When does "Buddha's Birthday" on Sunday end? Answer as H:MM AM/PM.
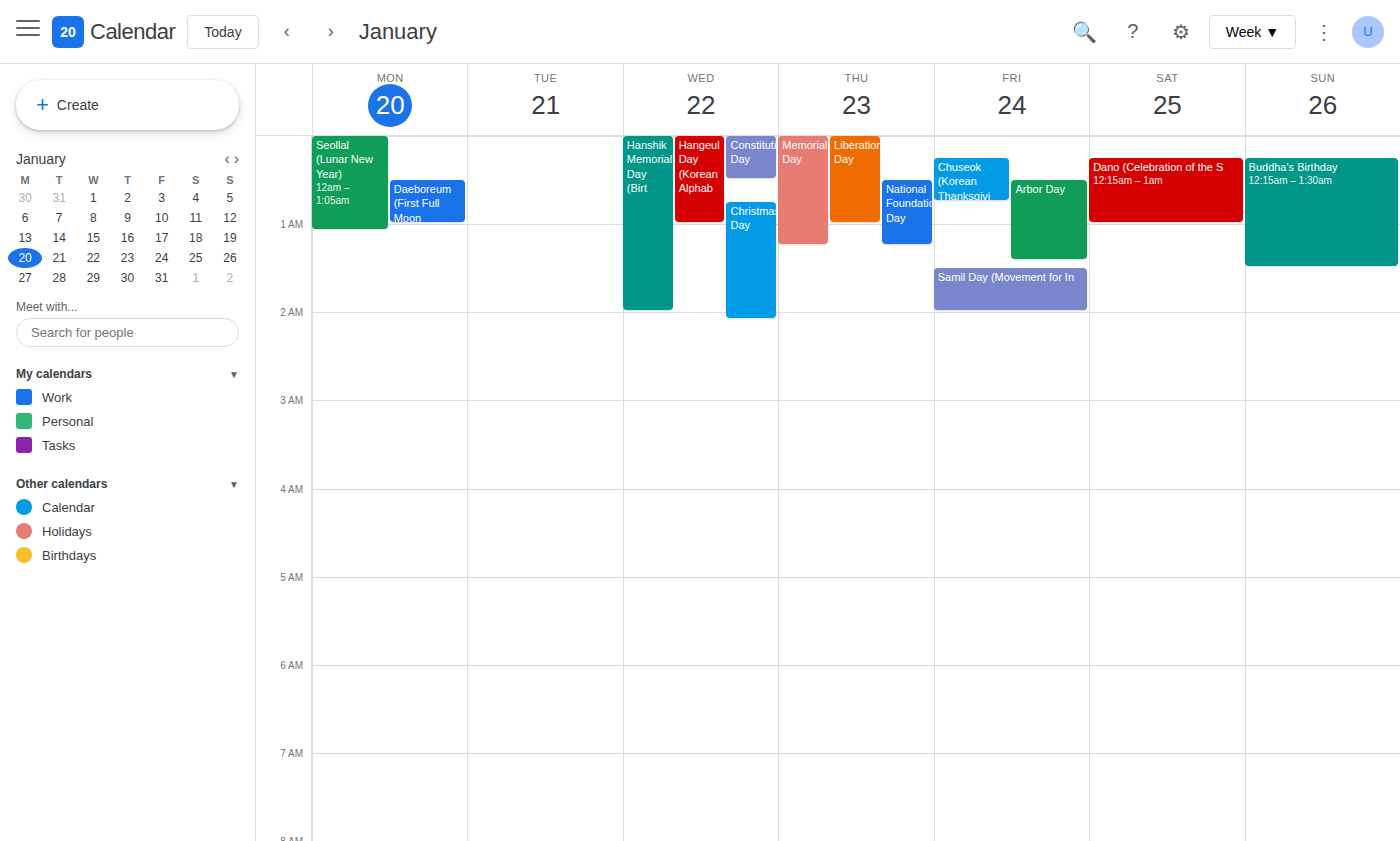
1:30 AM